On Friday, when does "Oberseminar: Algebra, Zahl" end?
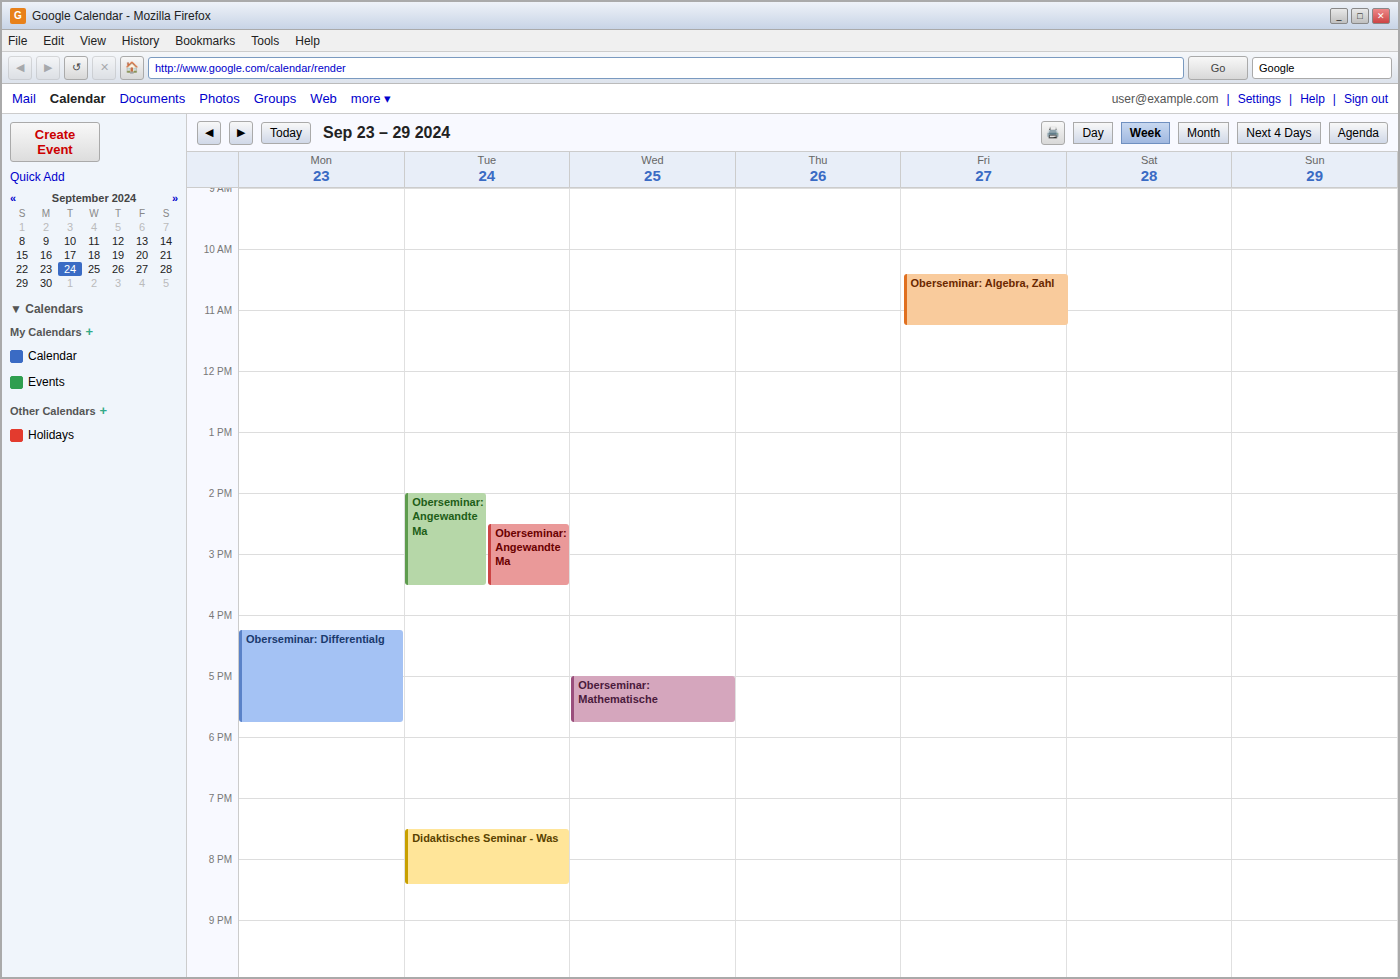
11:15 AM